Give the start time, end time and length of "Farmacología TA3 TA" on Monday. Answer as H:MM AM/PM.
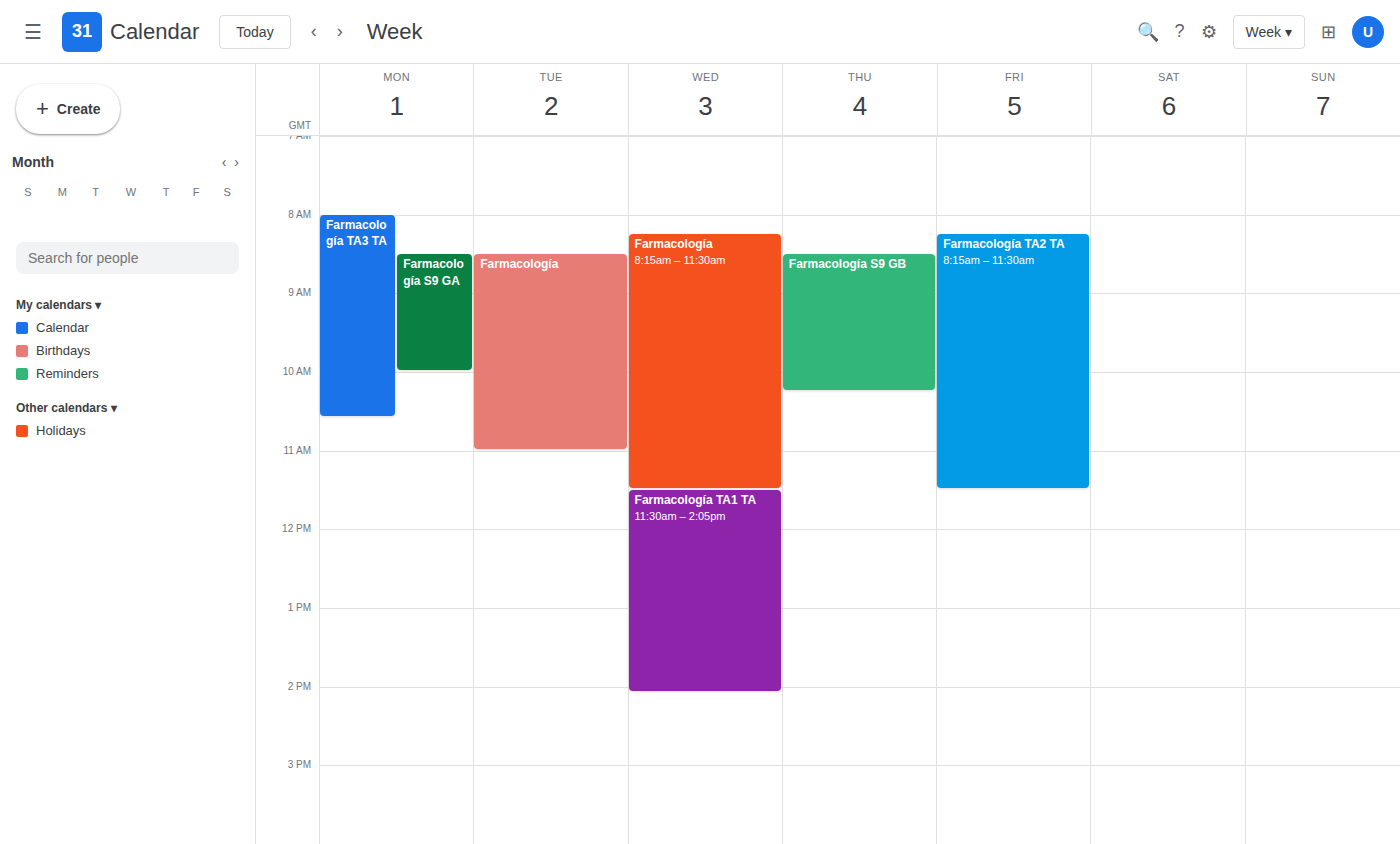
8:00 AM to 10:35 AM, 2 hours 35 minutes